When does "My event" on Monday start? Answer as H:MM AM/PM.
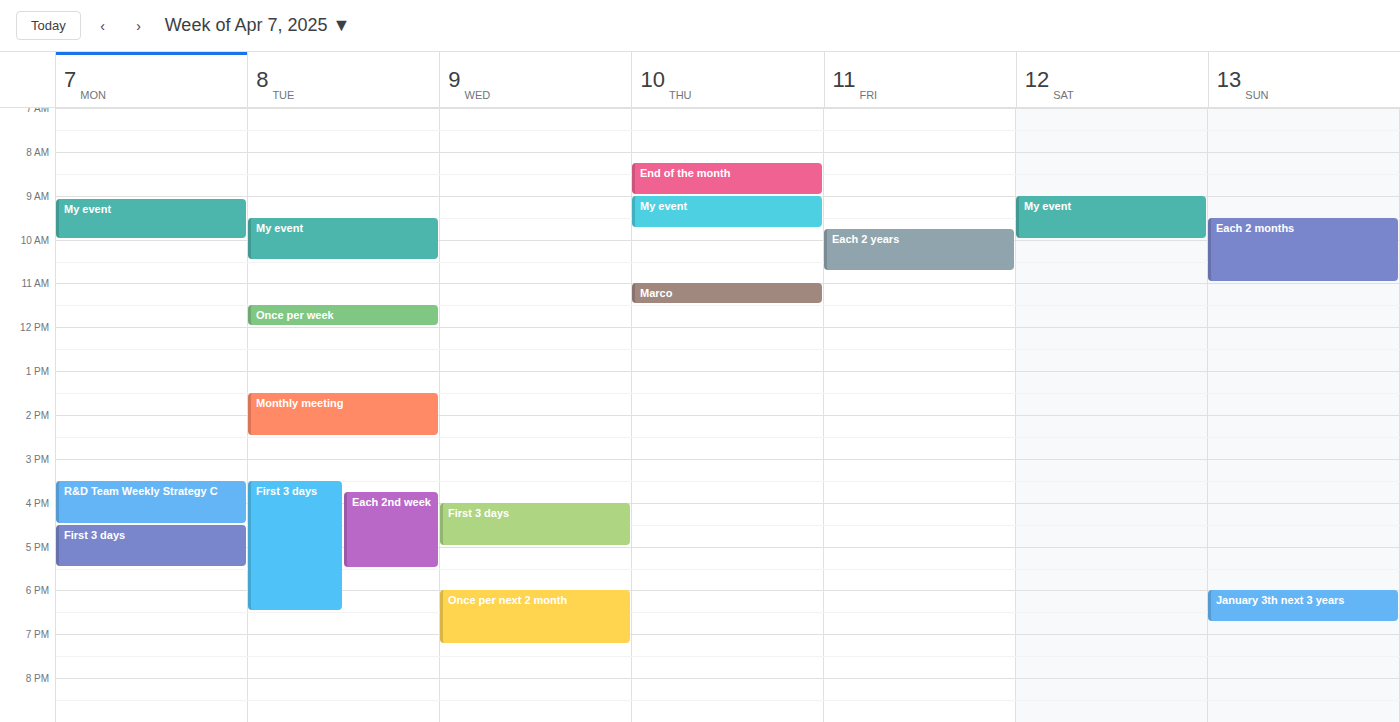
9:05 AM